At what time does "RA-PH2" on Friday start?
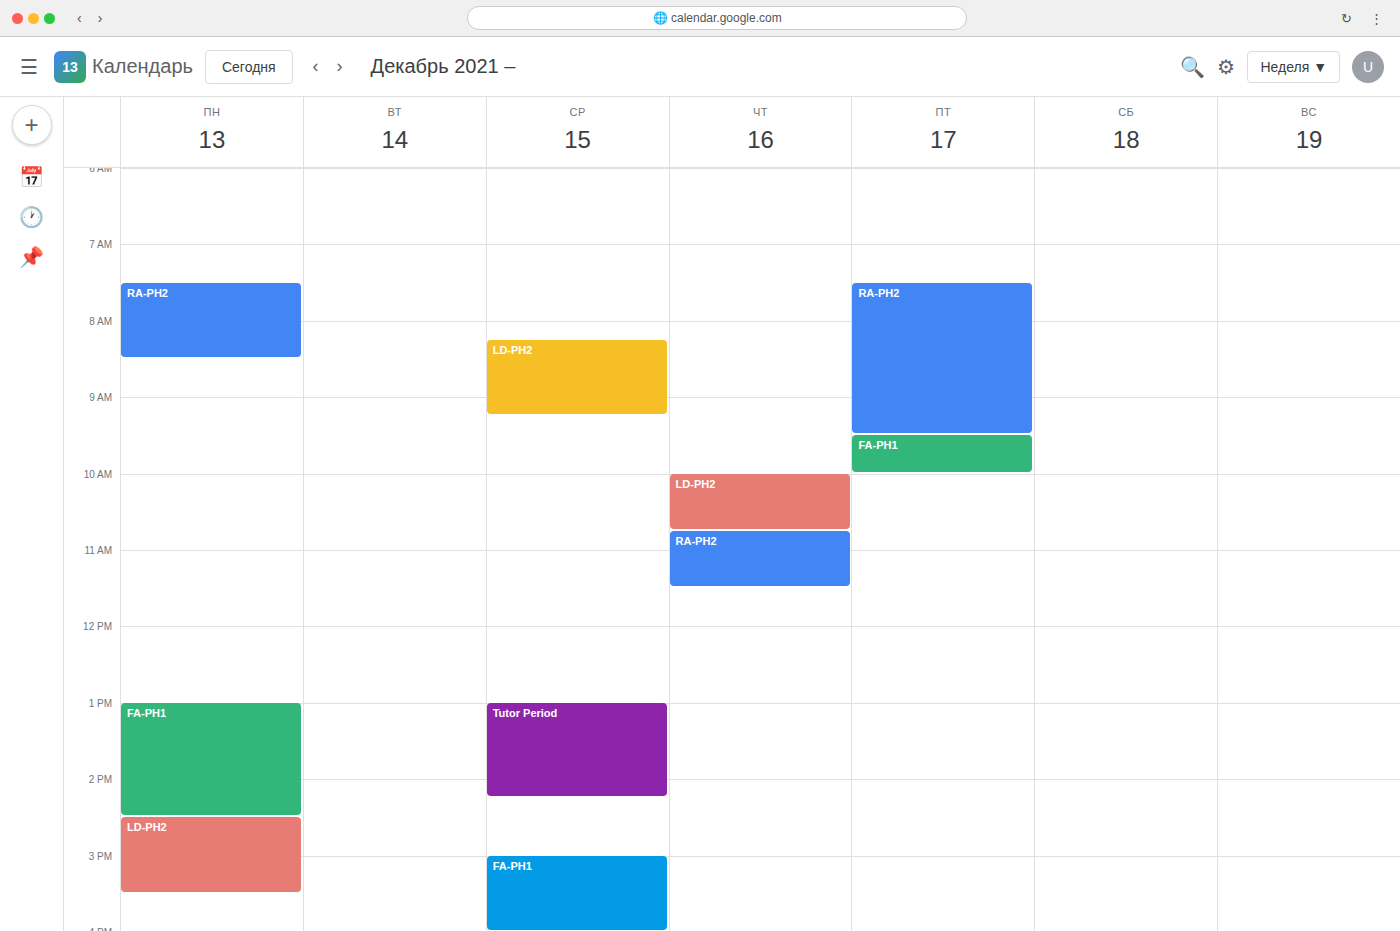
7:30 AM